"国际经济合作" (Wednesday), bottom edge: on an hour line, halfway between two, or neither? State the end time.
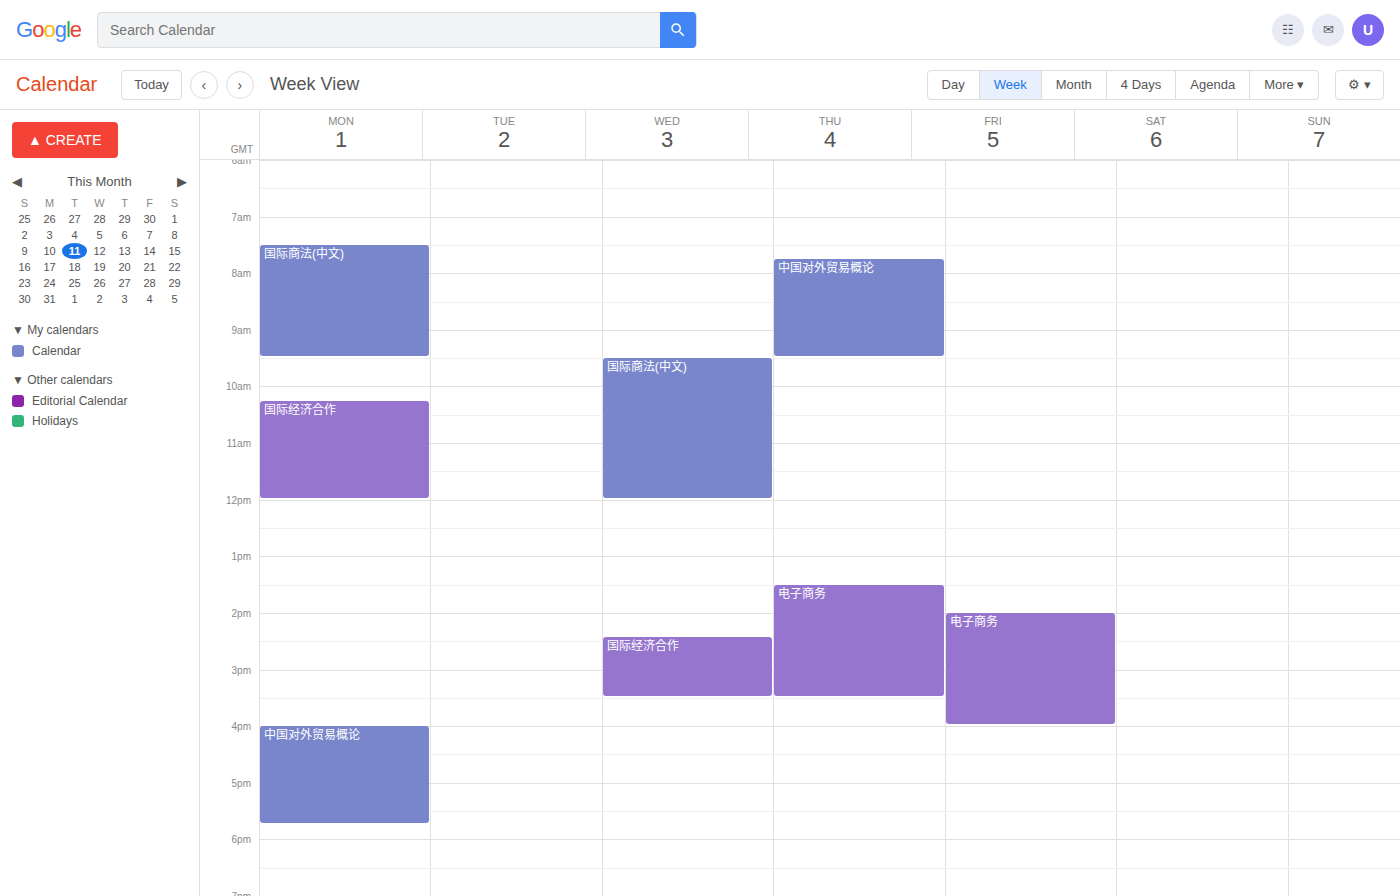
3:30 PM -- halfway between the 3 PM and 4 PM lines.